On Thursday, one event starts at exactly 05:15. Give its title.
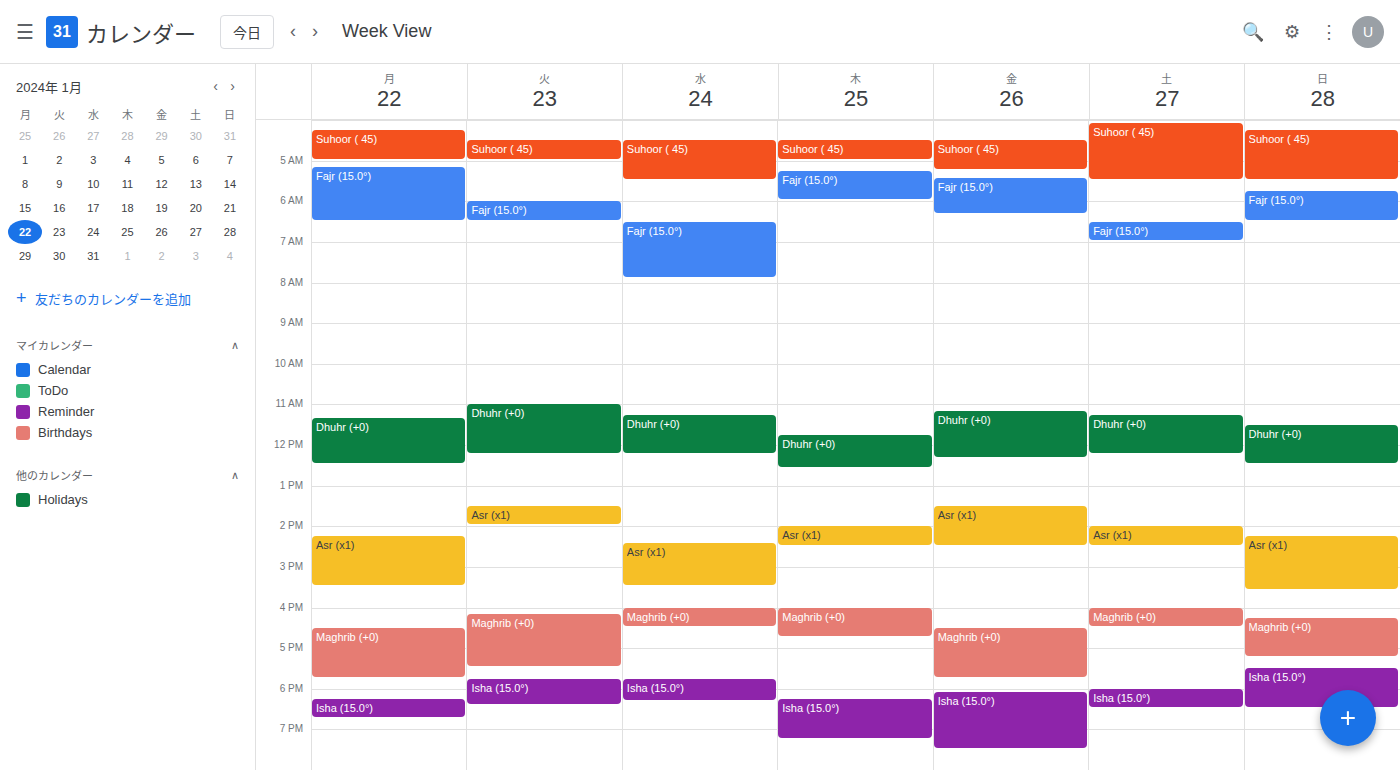
"Fajr (15.0°)"